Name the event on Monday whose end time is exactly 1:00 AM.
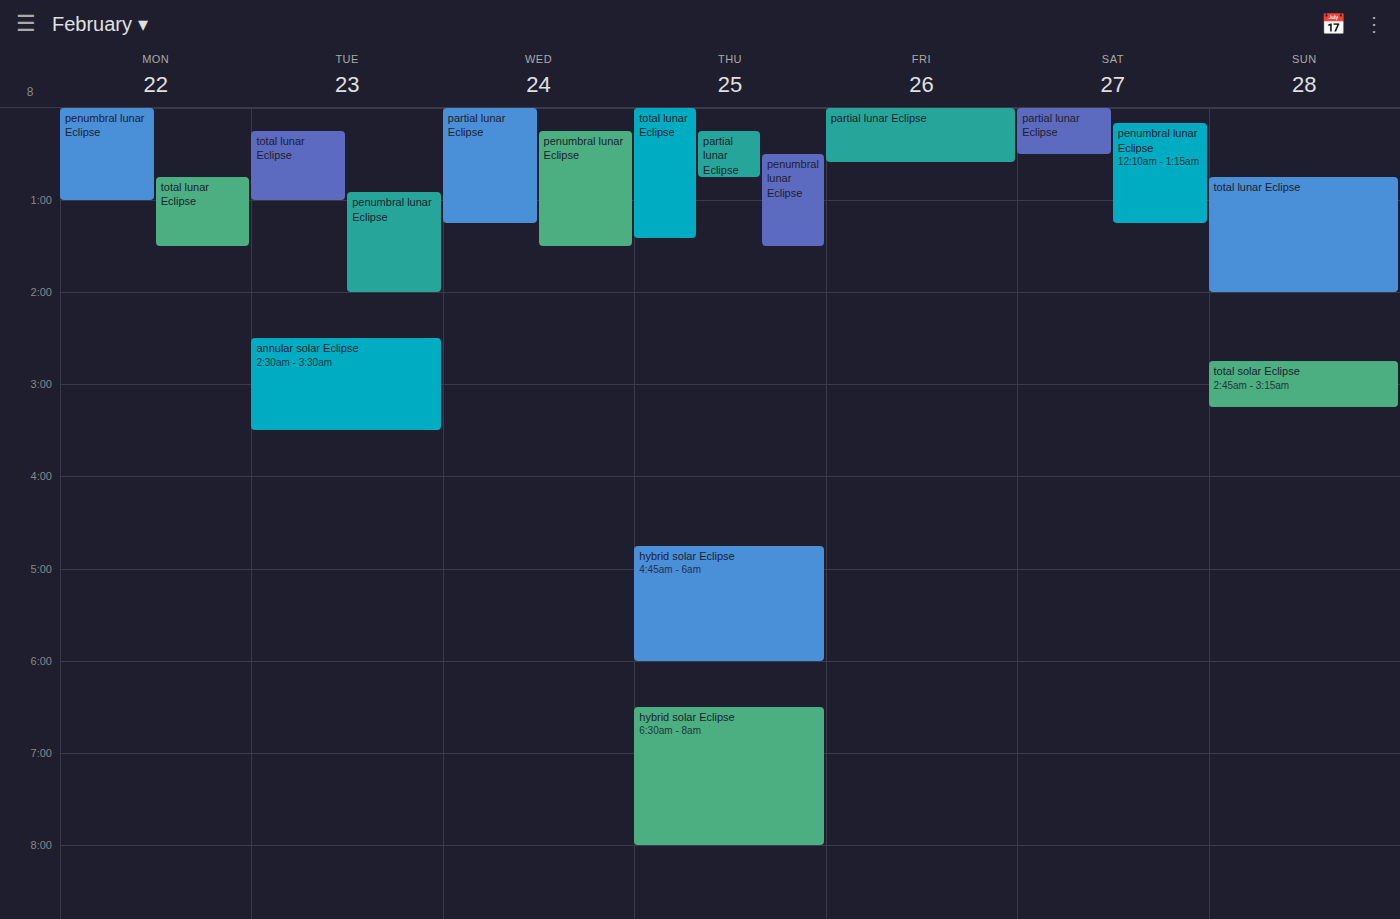
"penumbral lunar Eclipse"